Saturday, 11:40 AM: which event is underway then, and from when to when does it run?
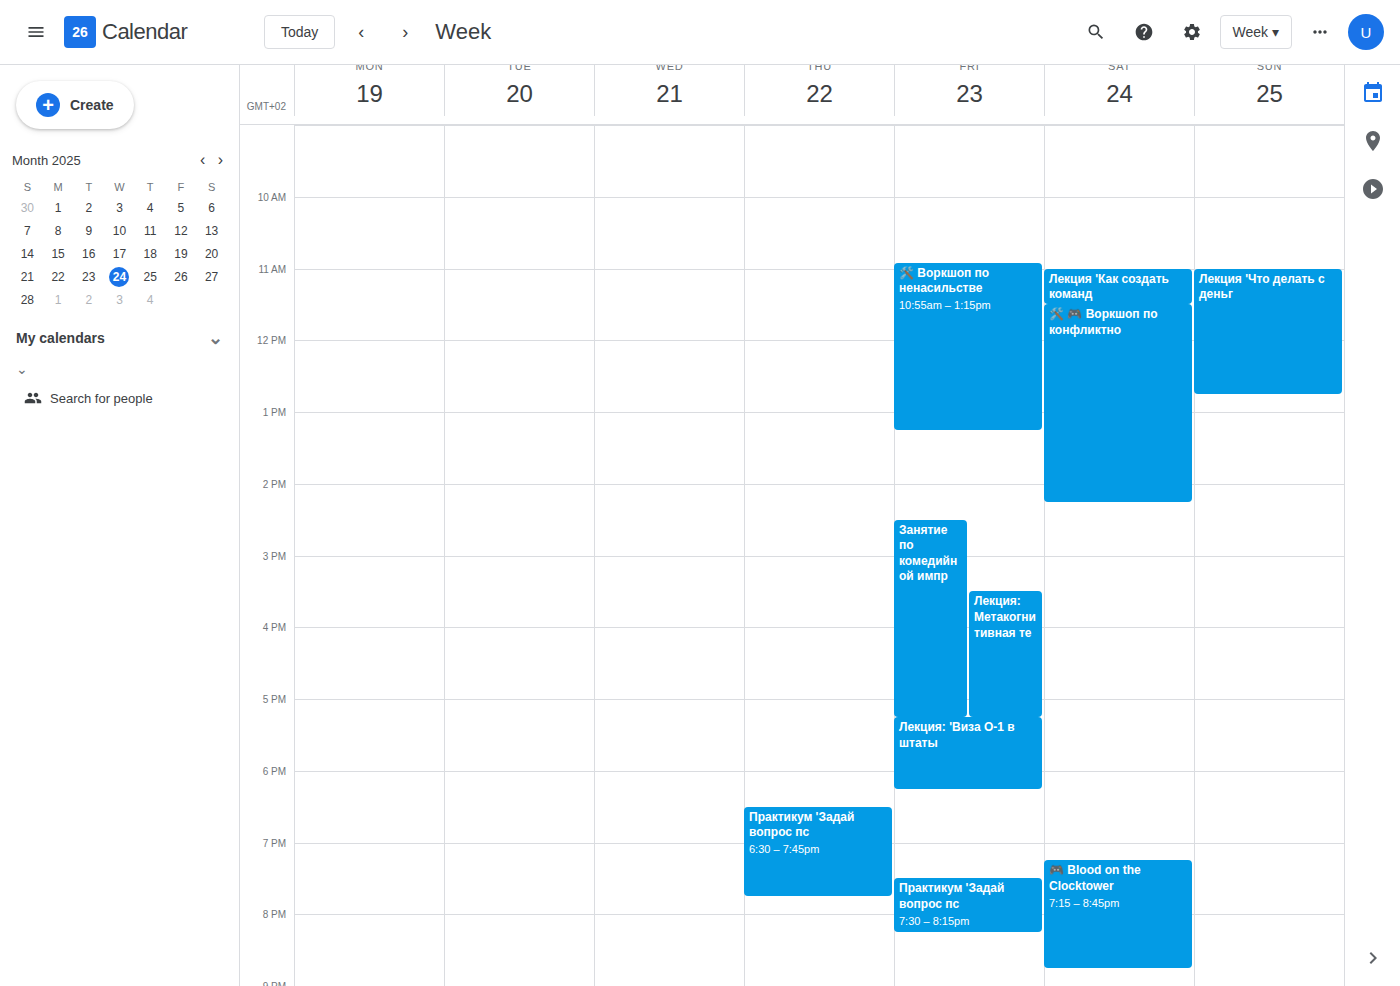
"🛠️ 🎮 Воркшоп по конфликтно", 11:30 AM to 2:15 PM